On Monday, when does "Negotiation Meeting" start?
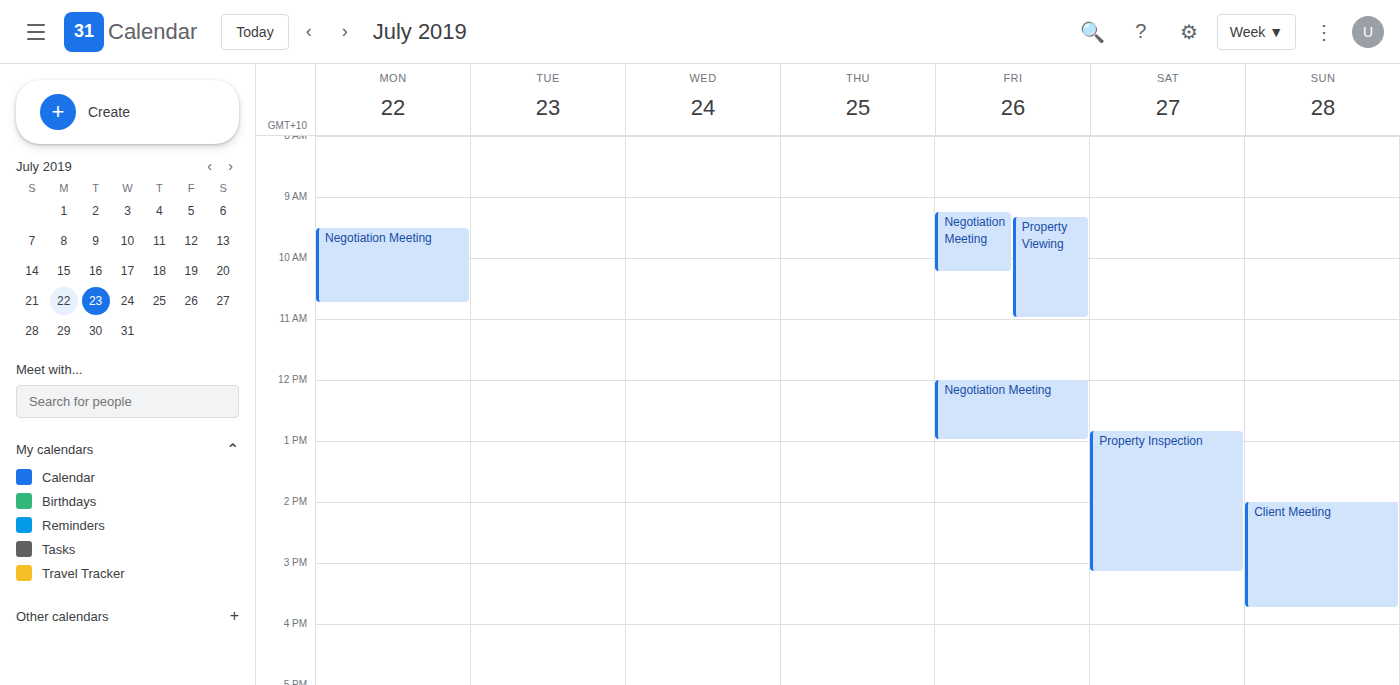
9:30 AM